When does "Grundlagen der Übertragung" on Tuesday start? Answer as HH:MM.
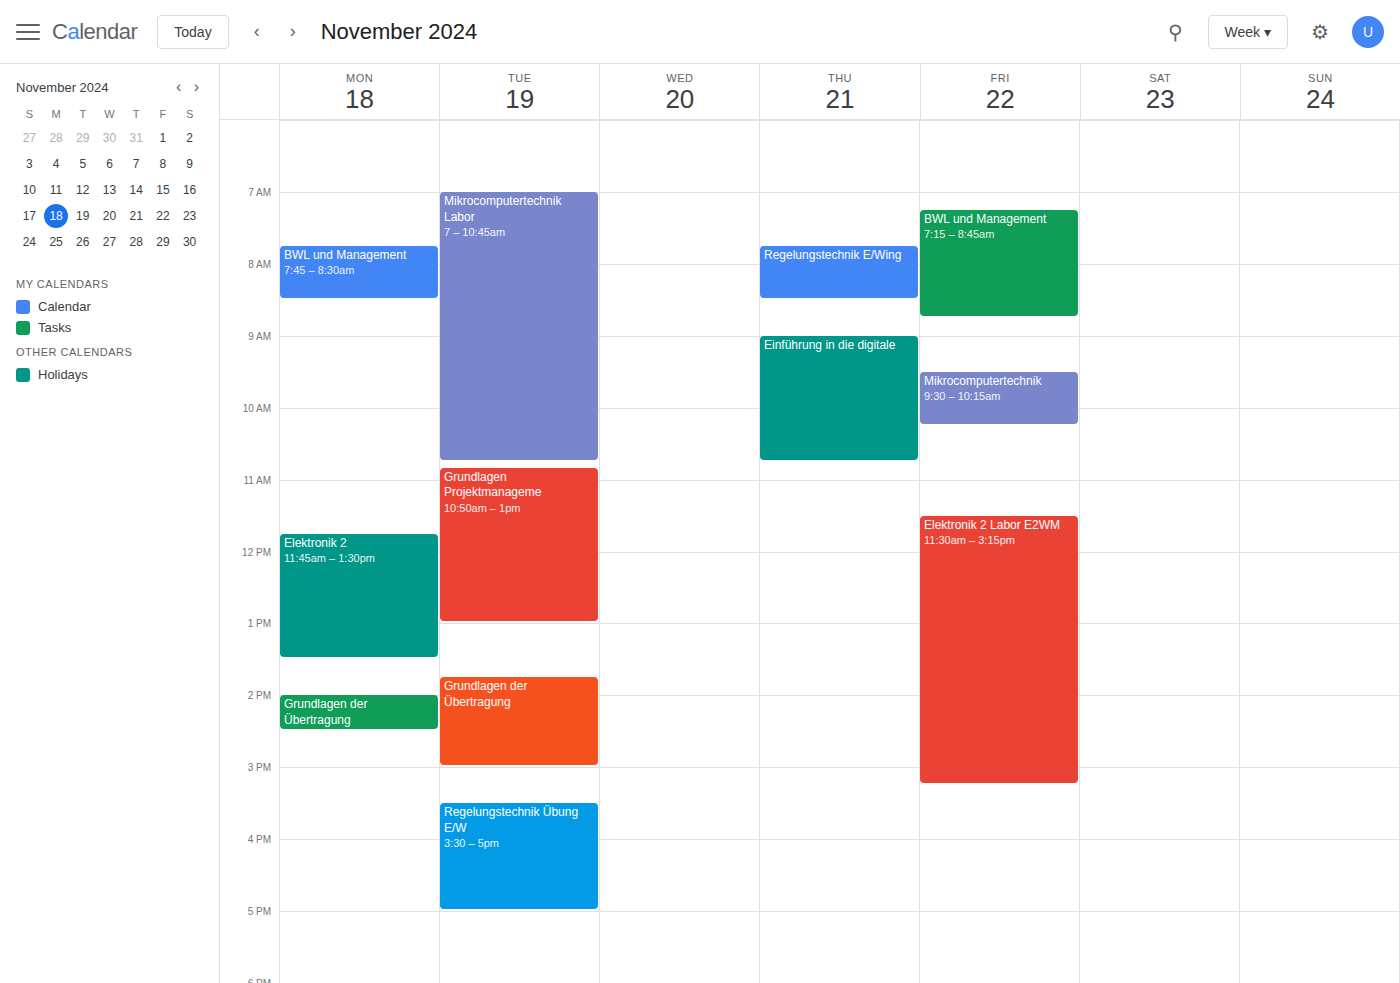
13:45